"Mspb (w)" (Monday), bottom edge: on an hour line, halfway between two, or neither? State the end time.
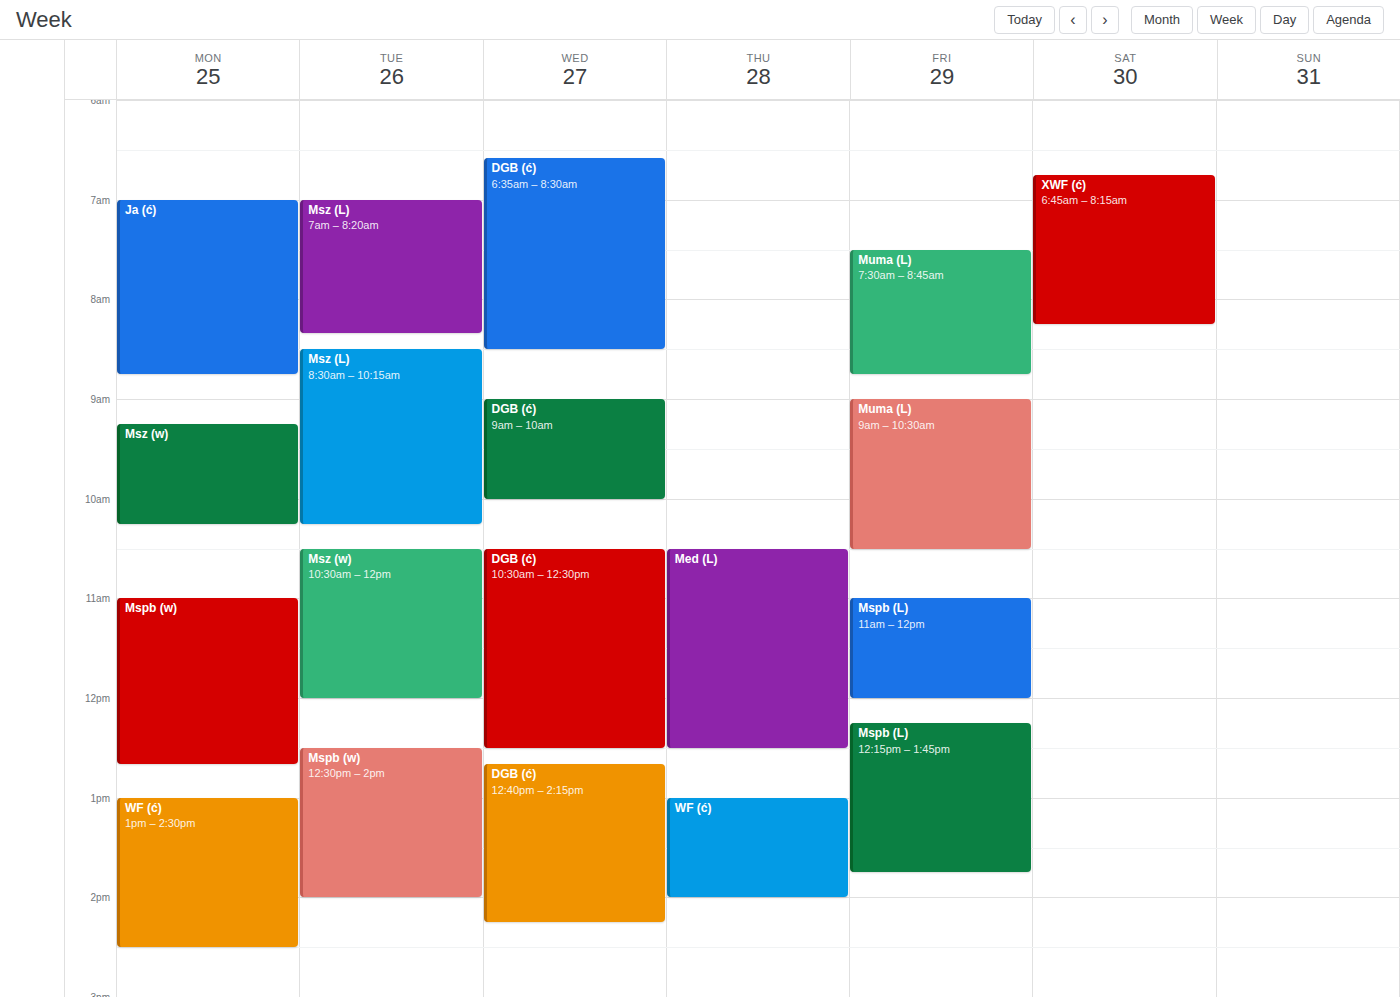
12:40 PM -- neither: 40 minutes below the 12 PM line and 20 minutes above the 1 PM line.